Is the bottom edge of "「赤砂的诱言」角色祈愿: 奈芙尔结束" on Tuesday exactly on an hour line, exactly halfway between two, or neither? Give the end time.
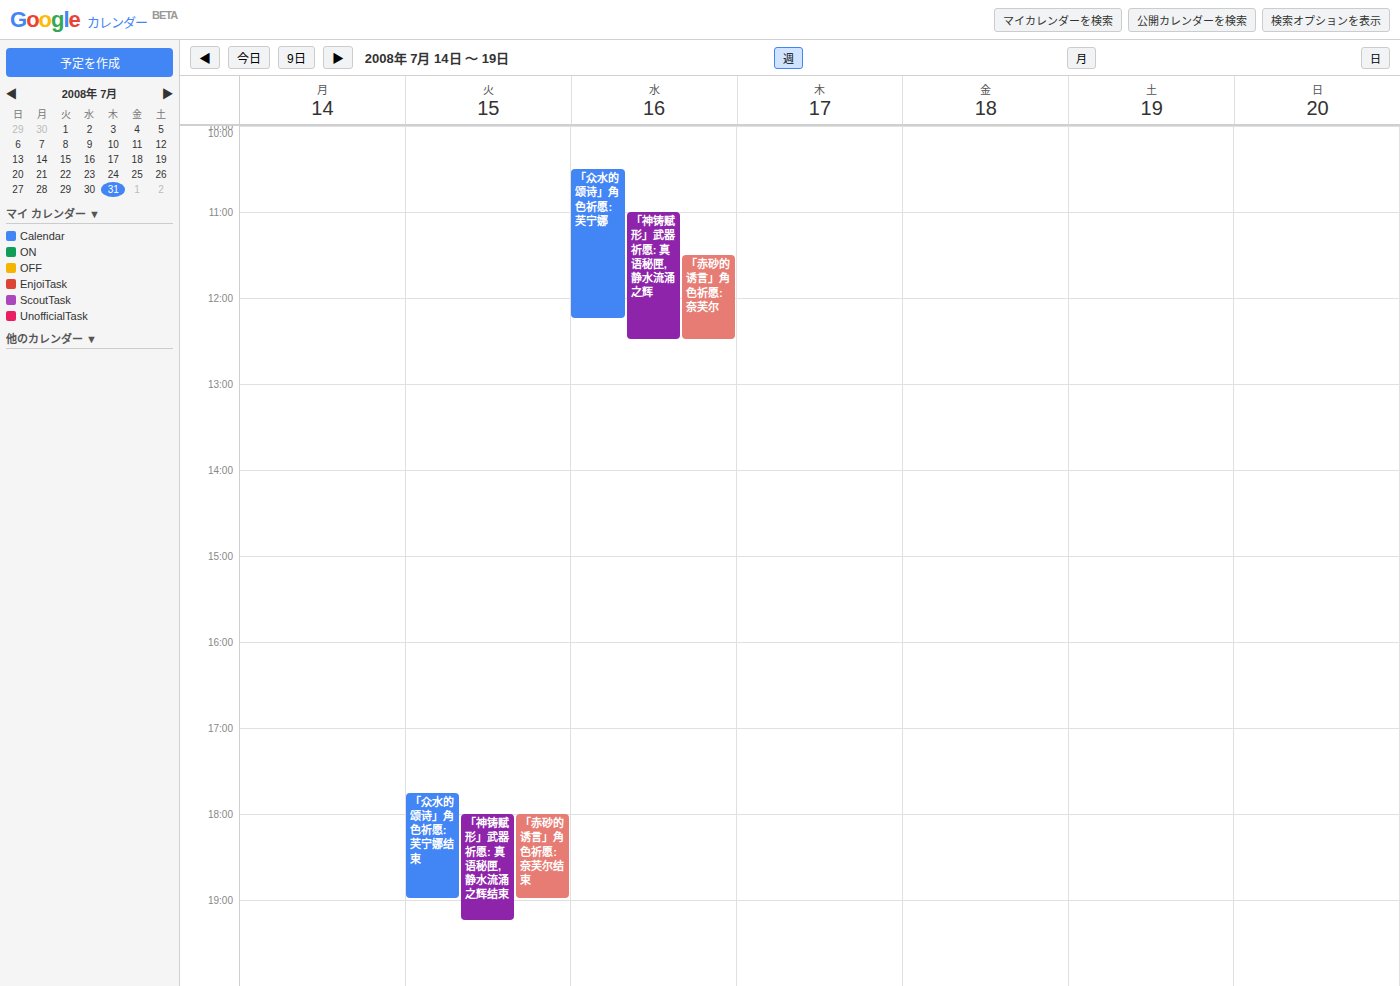
7:00 PM -- exactly on the 7 PM line.